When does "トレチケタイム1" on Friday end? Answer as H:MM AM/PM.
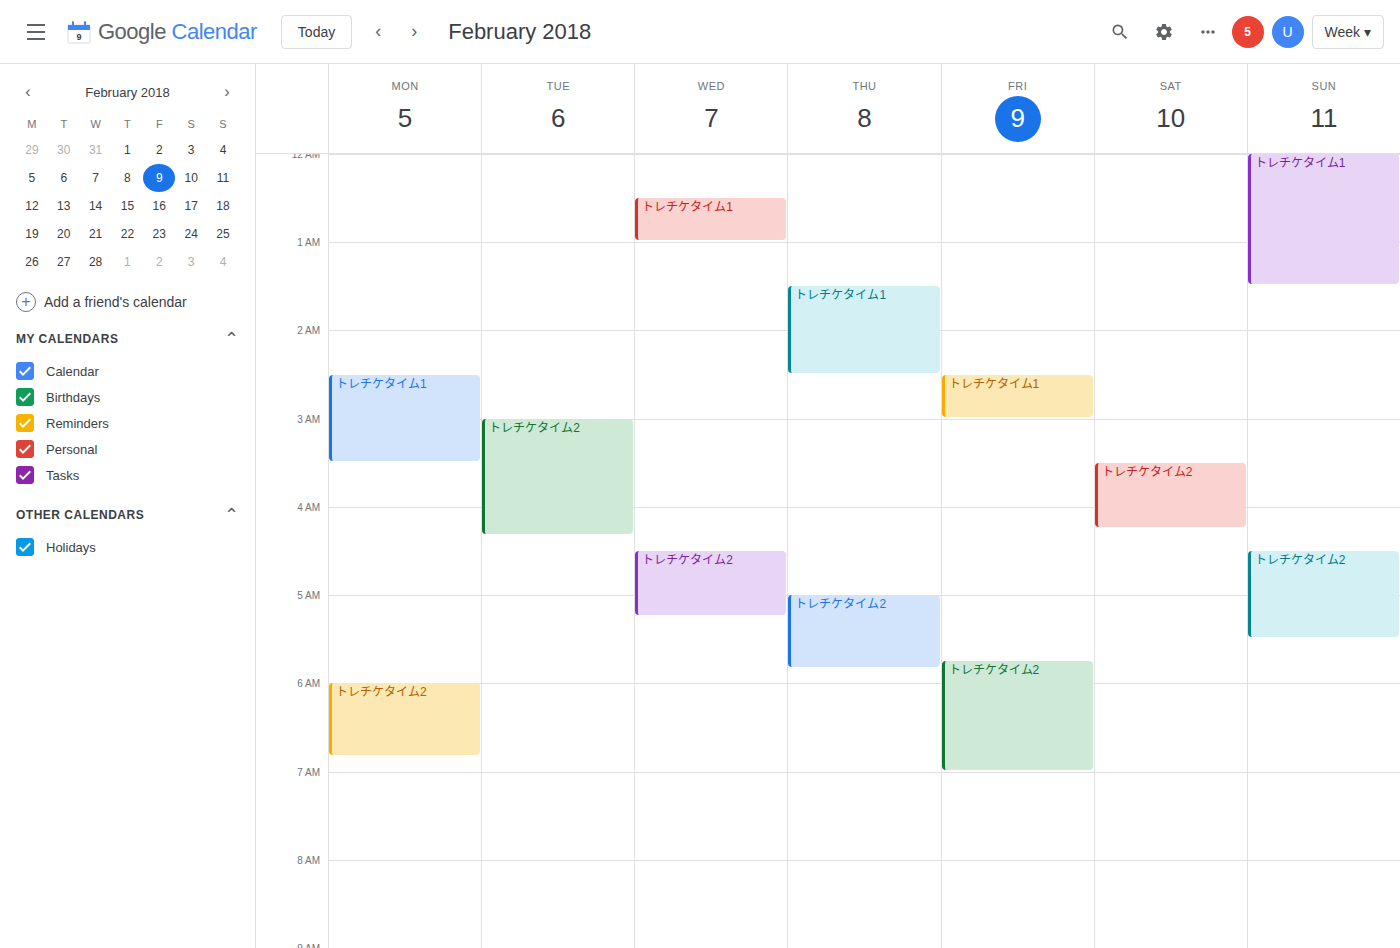
3:00 AM